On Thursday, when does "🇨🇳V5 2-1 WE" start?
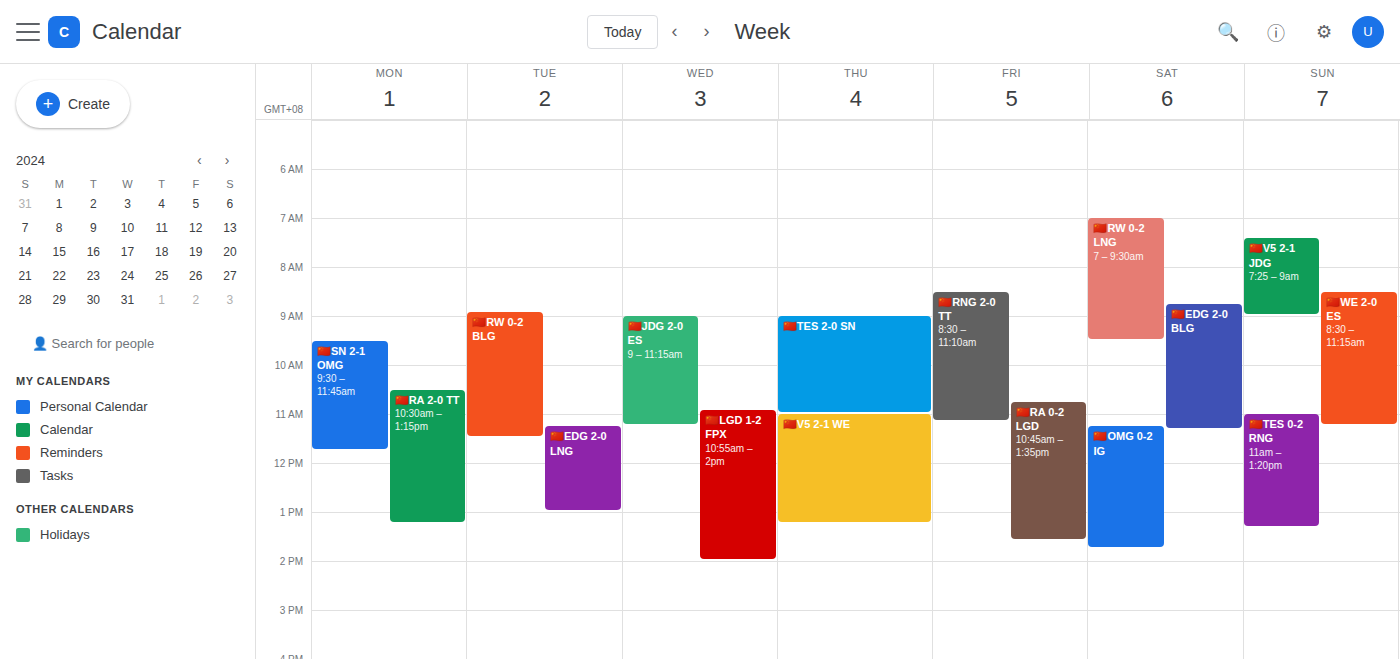
11:00 AM